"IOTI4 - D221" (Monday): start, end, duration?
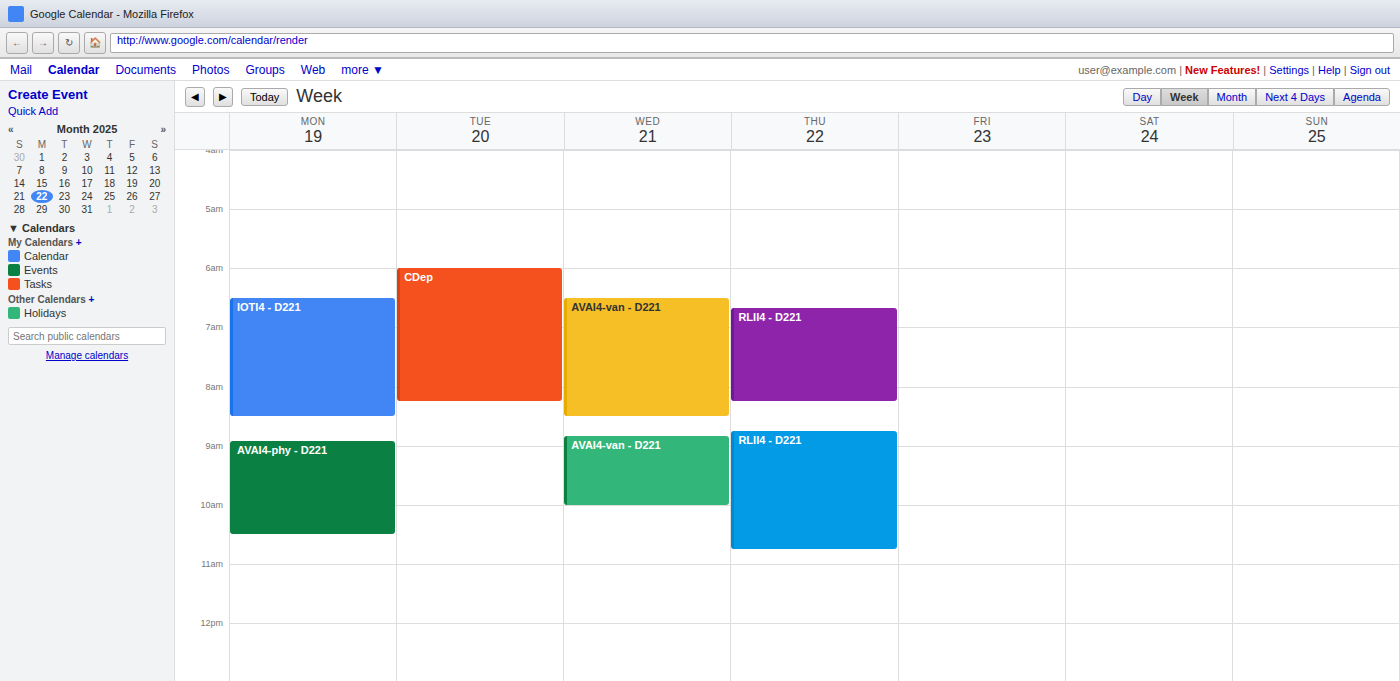
06:30 to 08:30, 2 hours